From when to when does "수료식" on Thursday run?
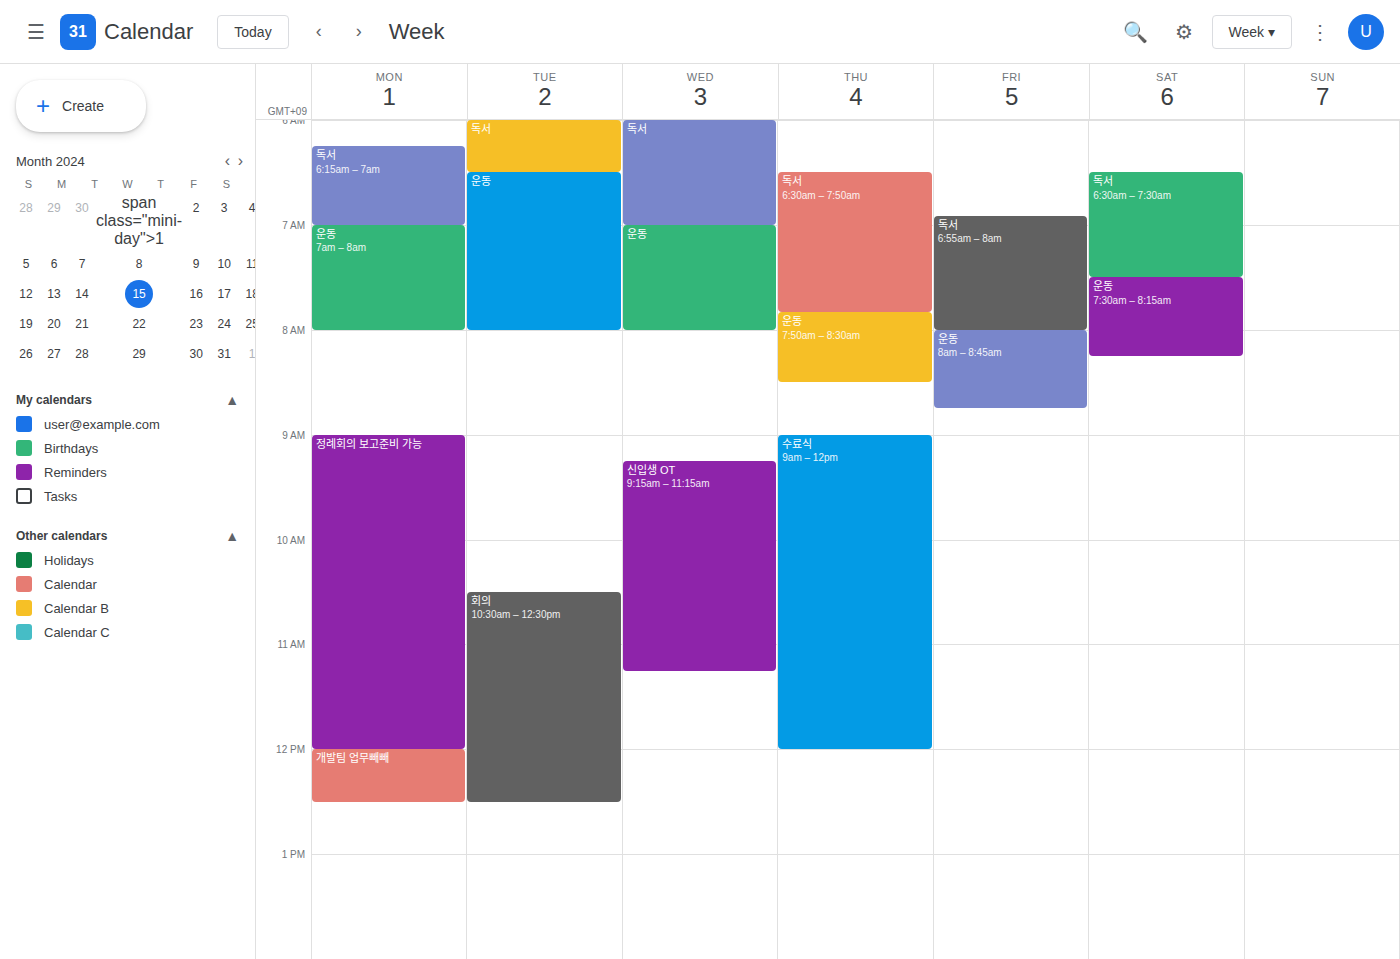
9:00 AM to 12:00 PM